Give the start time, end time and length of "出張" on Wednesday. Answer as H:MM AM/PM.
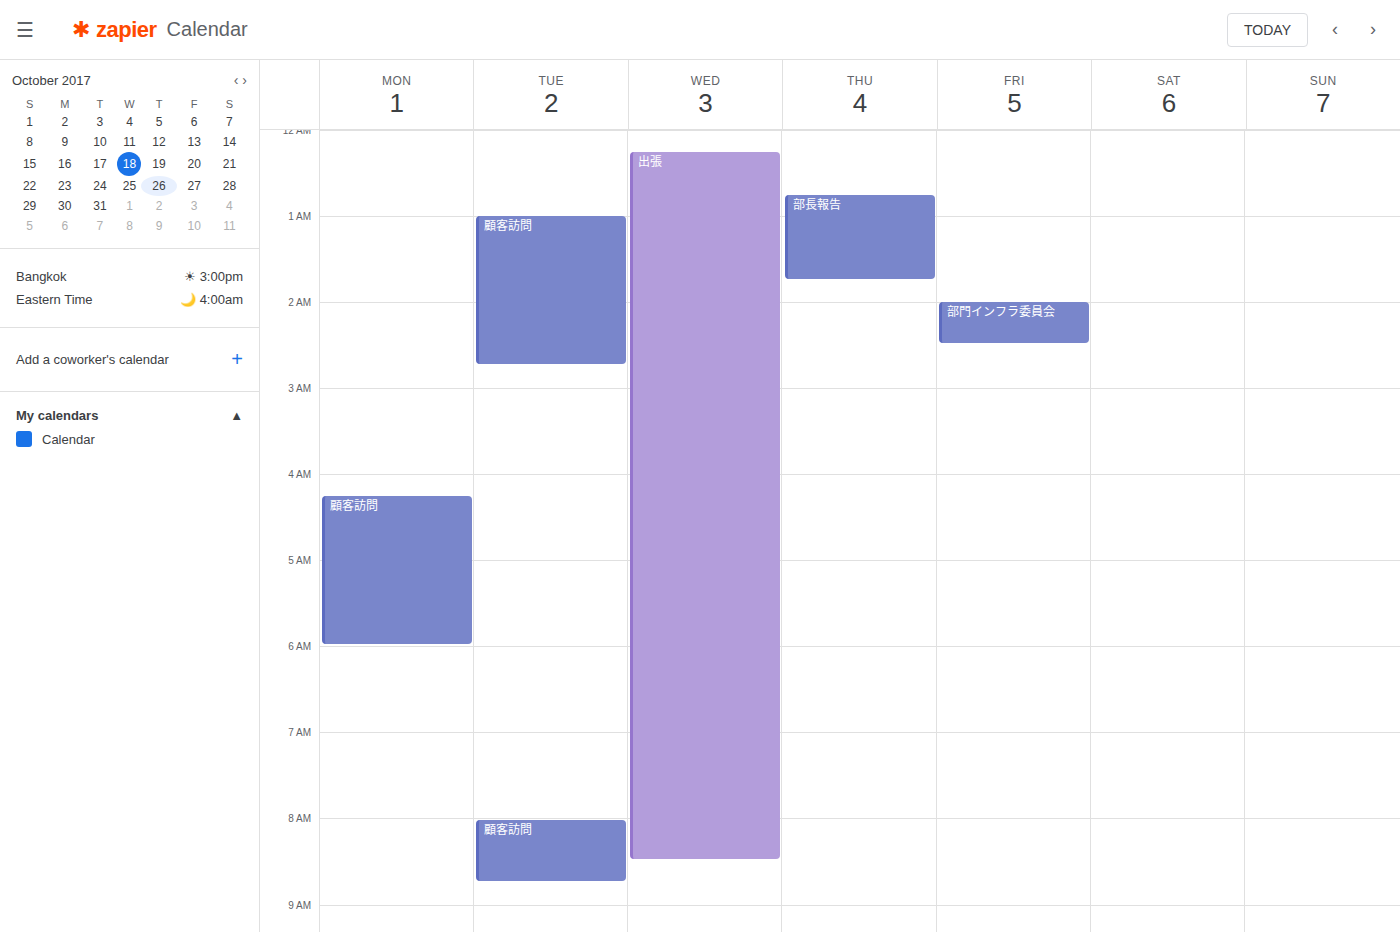
12:15 AM to 8:30 AM, 8 hours 15 minutes